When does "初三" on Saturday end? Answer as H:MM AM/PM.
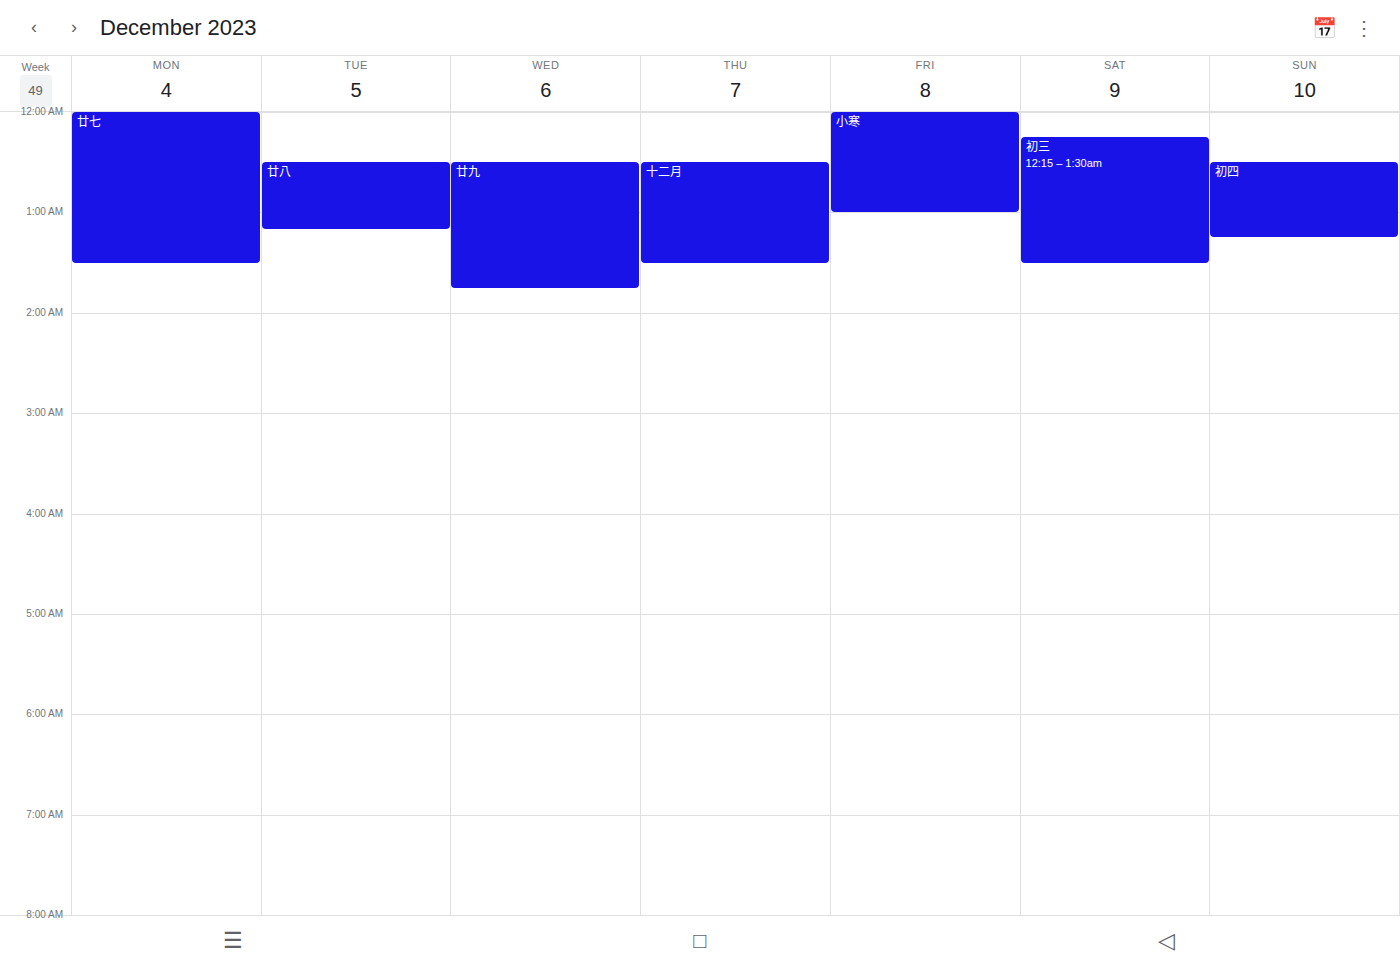
1:30 AM